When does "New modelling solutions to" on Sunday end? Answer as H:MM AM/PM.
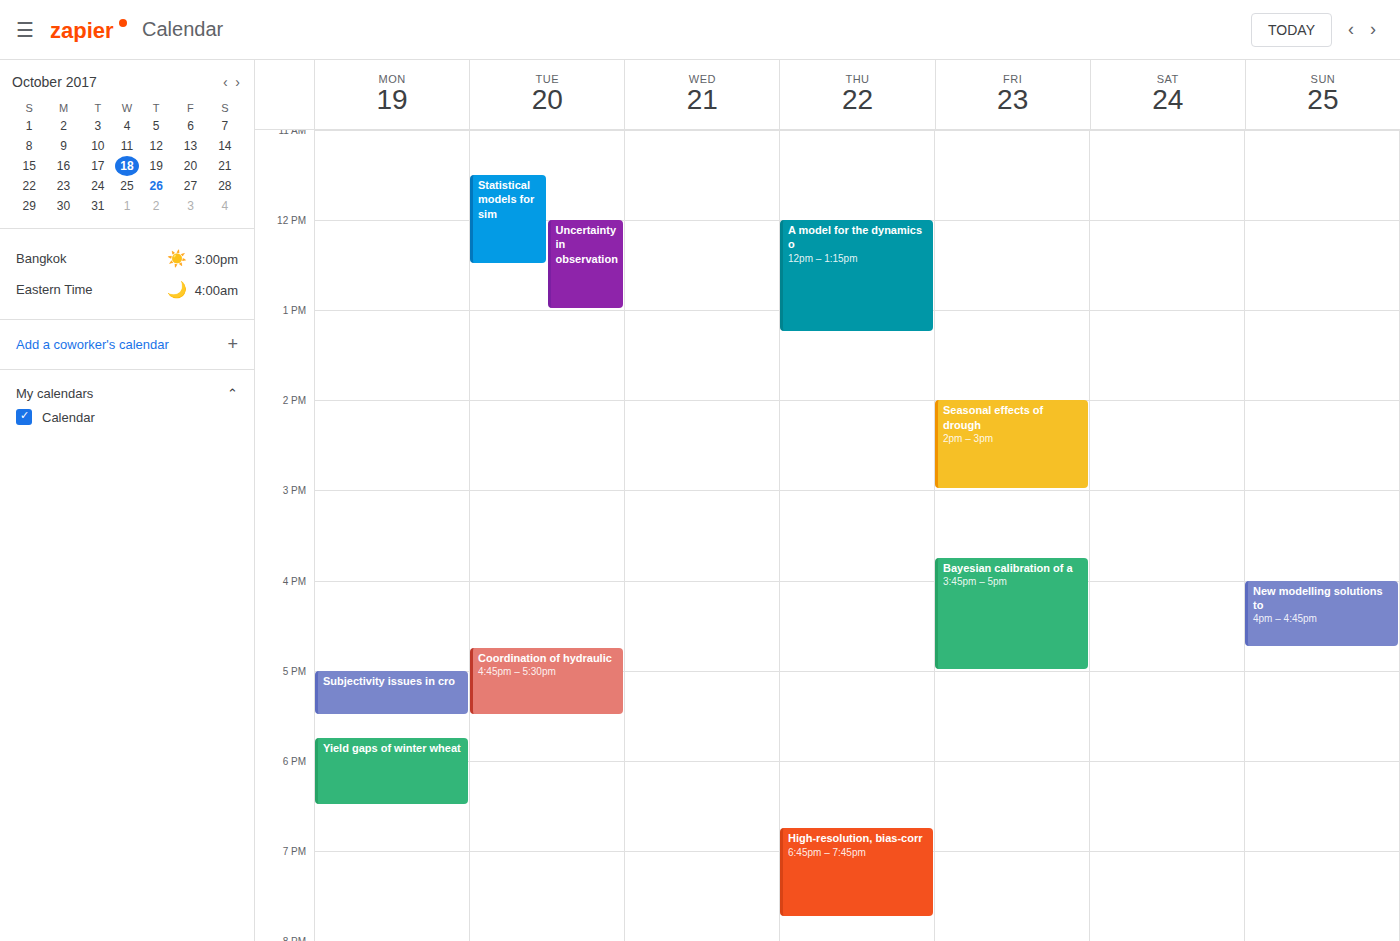
4:45 PM